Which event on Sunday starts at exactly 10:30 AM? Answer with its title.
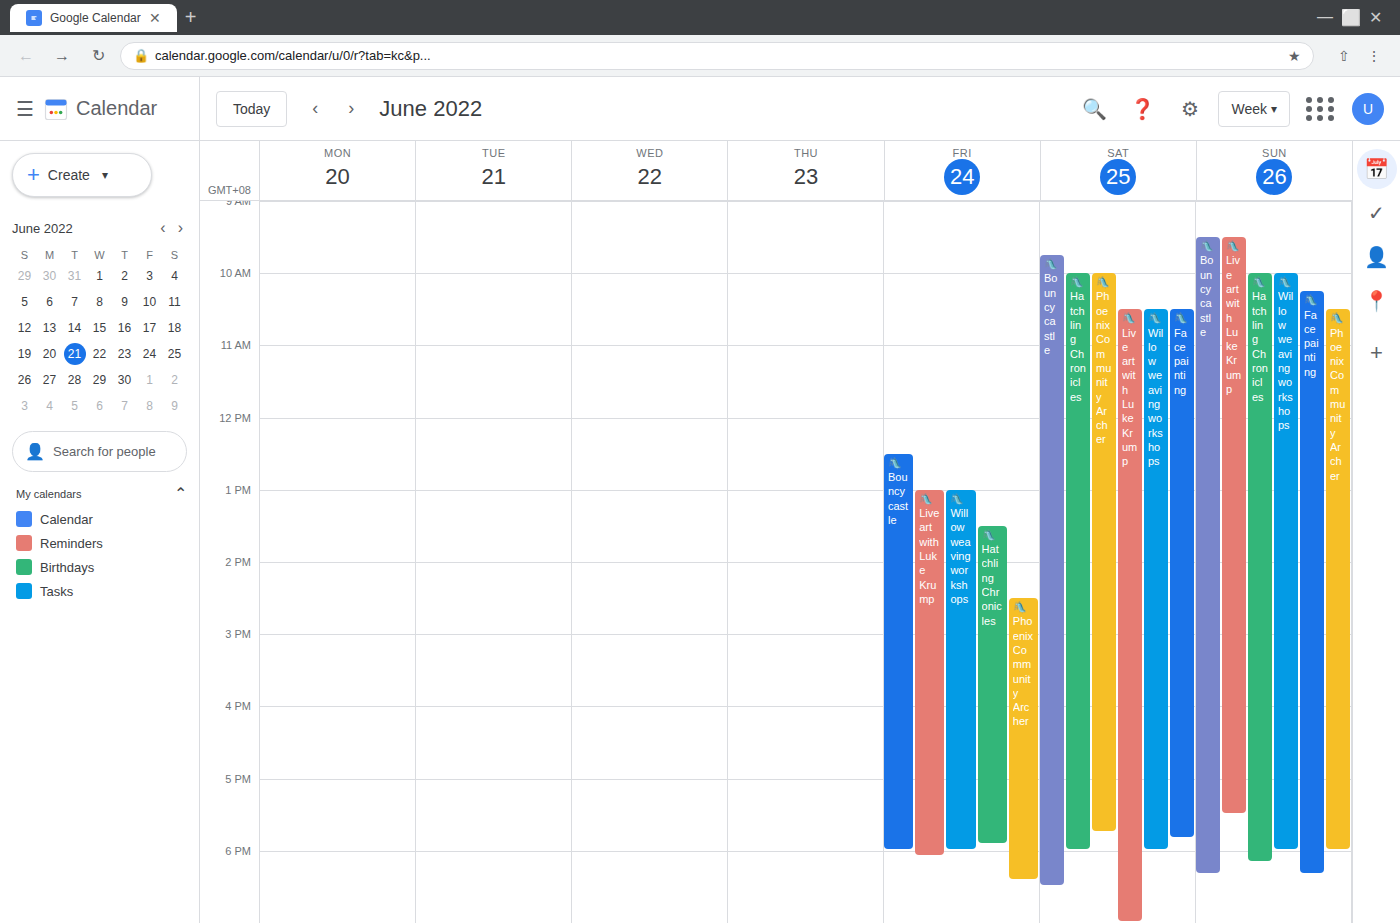
"🛝 Phoenix Community Archer"